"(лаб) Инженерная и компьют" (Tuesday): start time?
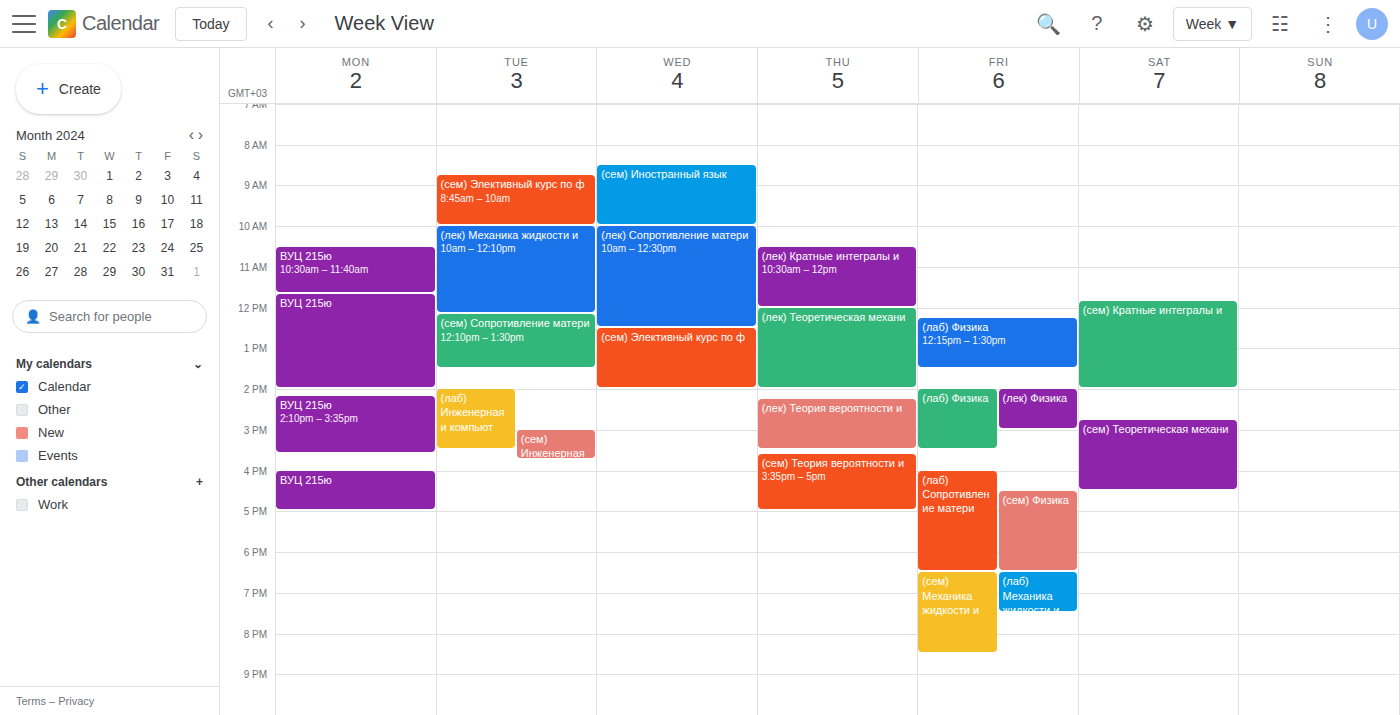
2:00 PM